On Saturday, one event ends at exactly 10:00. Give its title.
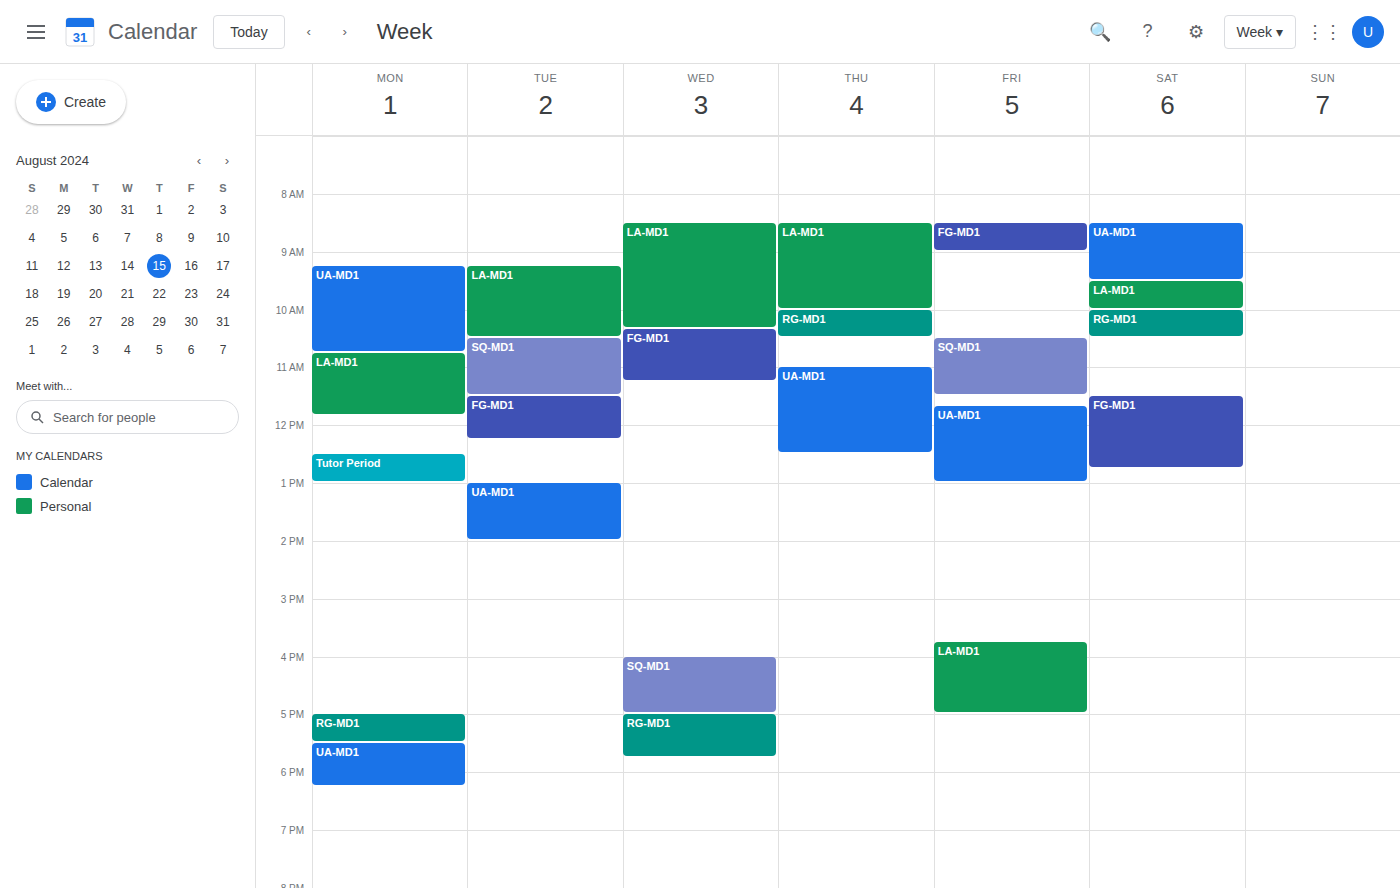
"LA-MD1"